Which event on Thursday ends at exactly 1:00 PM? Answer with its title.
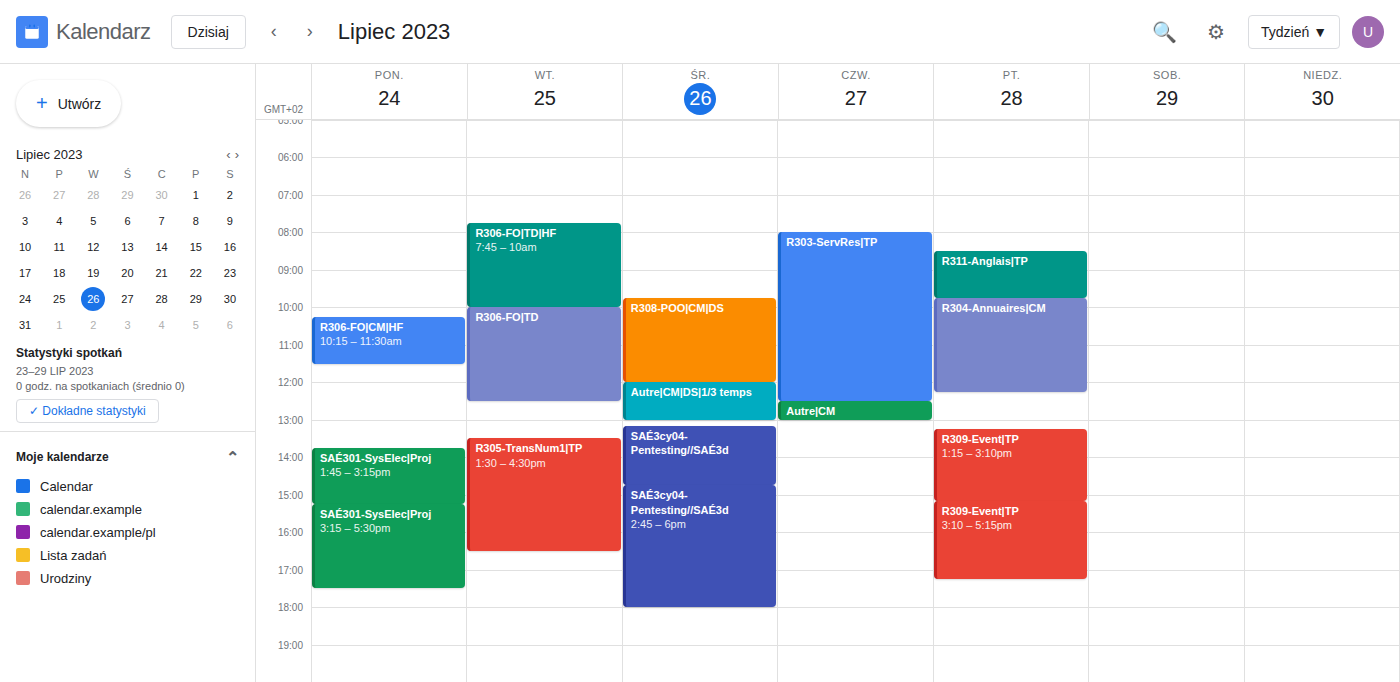
"Autre|CM"